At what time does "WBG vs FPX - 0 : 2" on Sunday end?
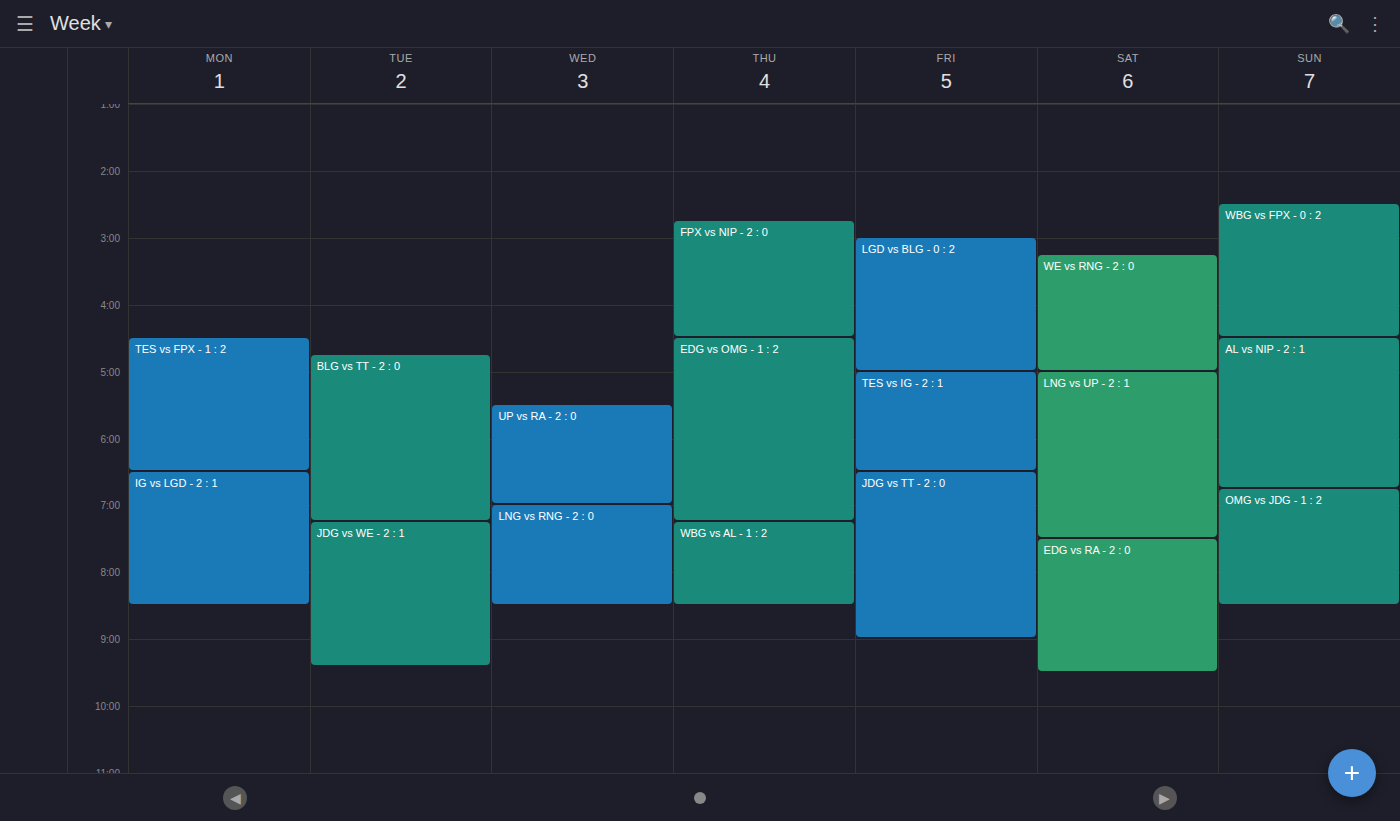
16:30